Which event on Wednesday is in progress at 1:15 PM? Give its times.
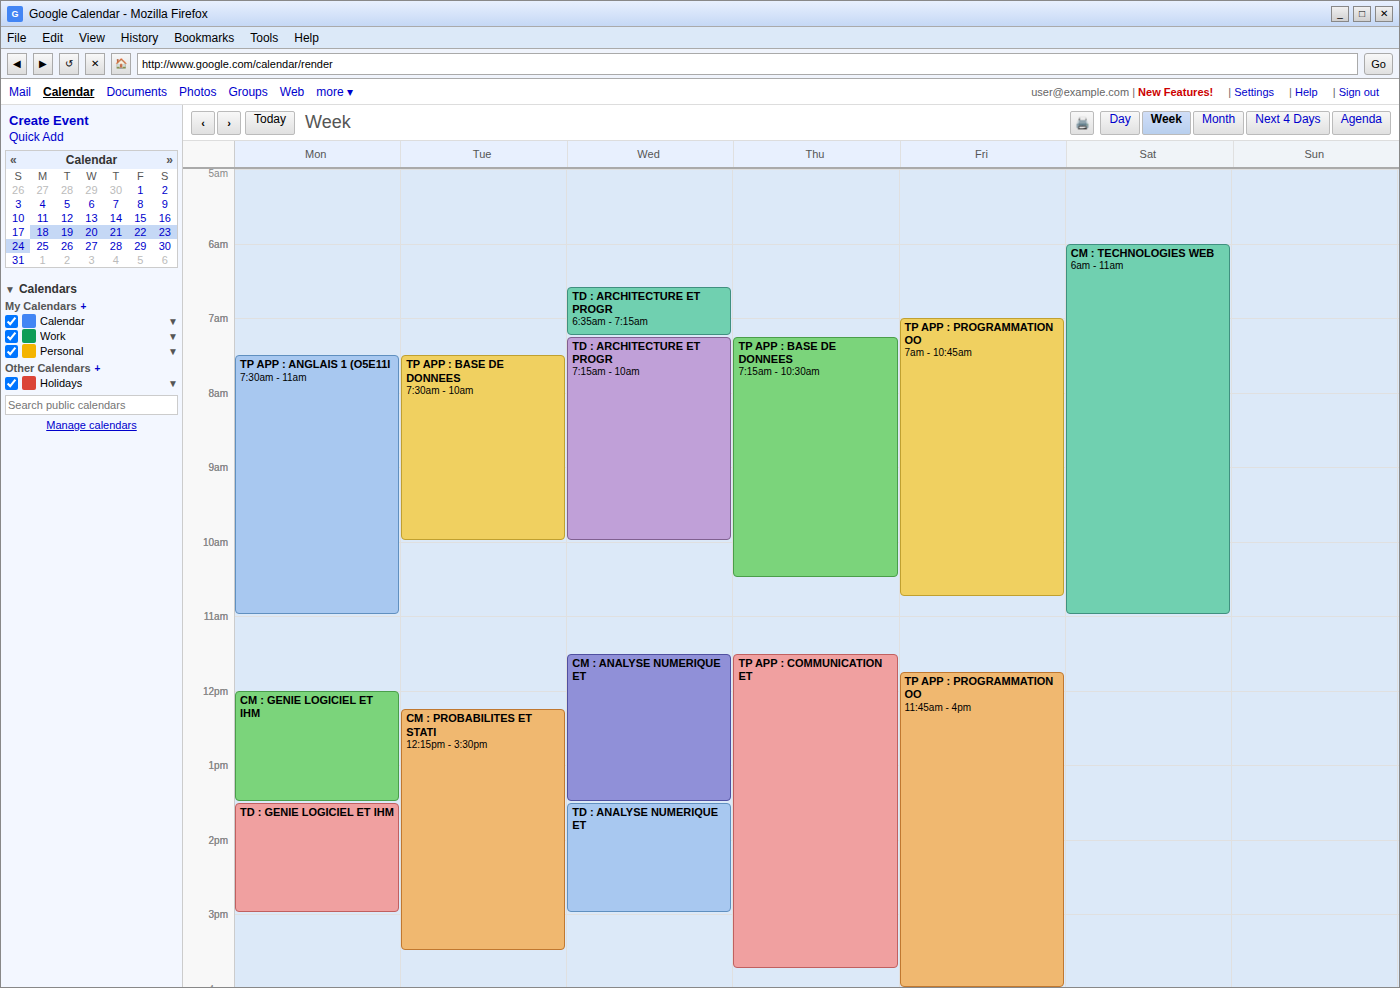
"CM : ANALYSE NUMERIQUE ET", 11:30 AM to 1:30 PM